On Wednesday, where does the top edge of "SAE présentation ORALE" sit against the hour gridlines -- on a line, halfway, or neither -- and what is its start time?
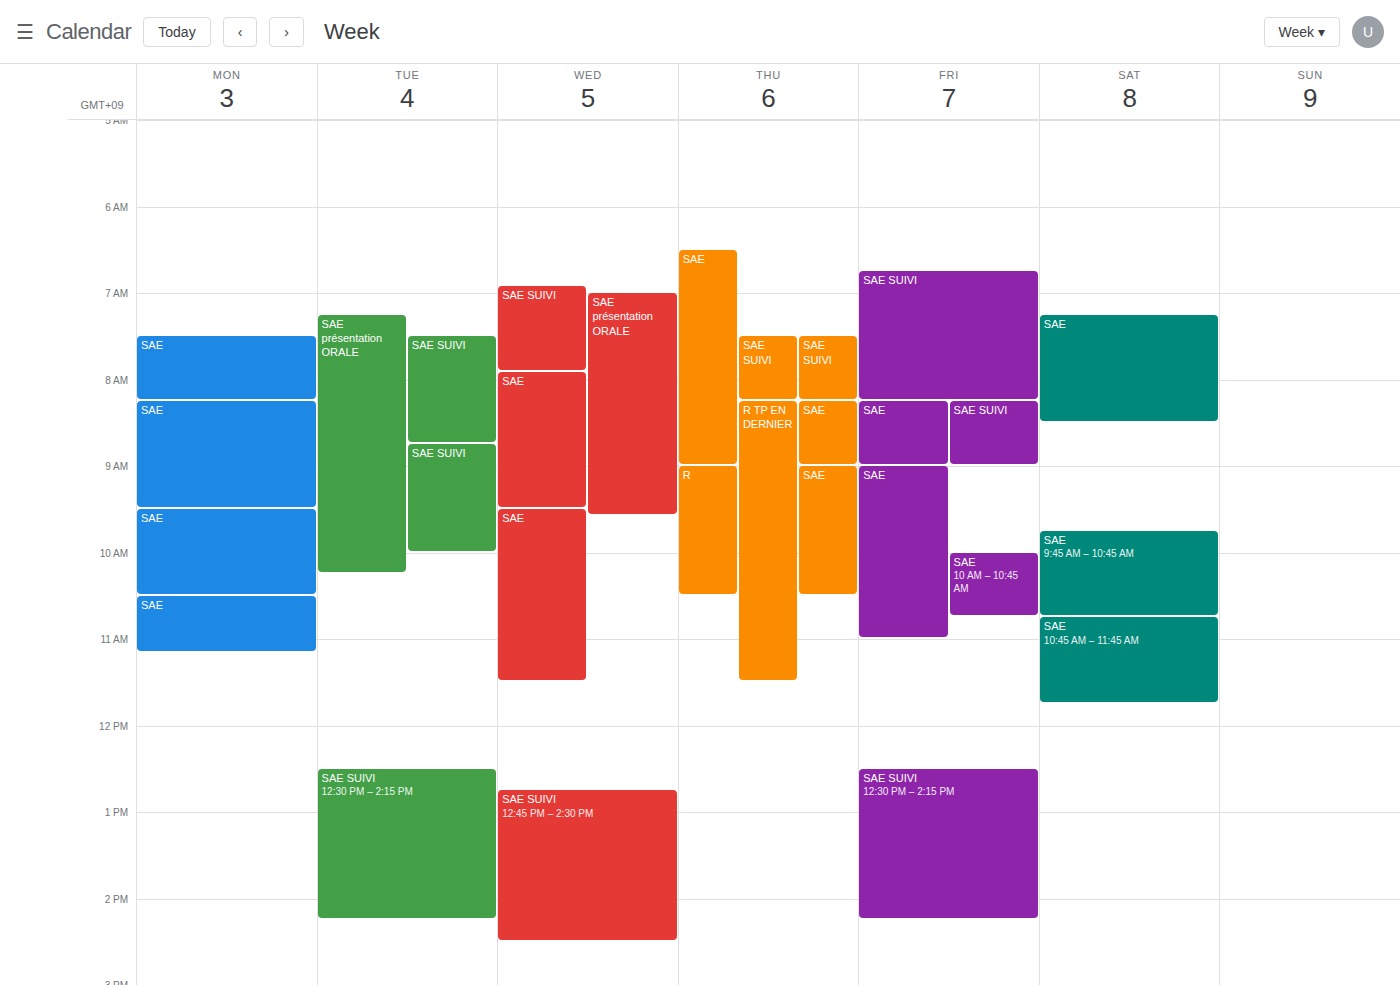
7:00 AM -- exactly on the 7 AM line.